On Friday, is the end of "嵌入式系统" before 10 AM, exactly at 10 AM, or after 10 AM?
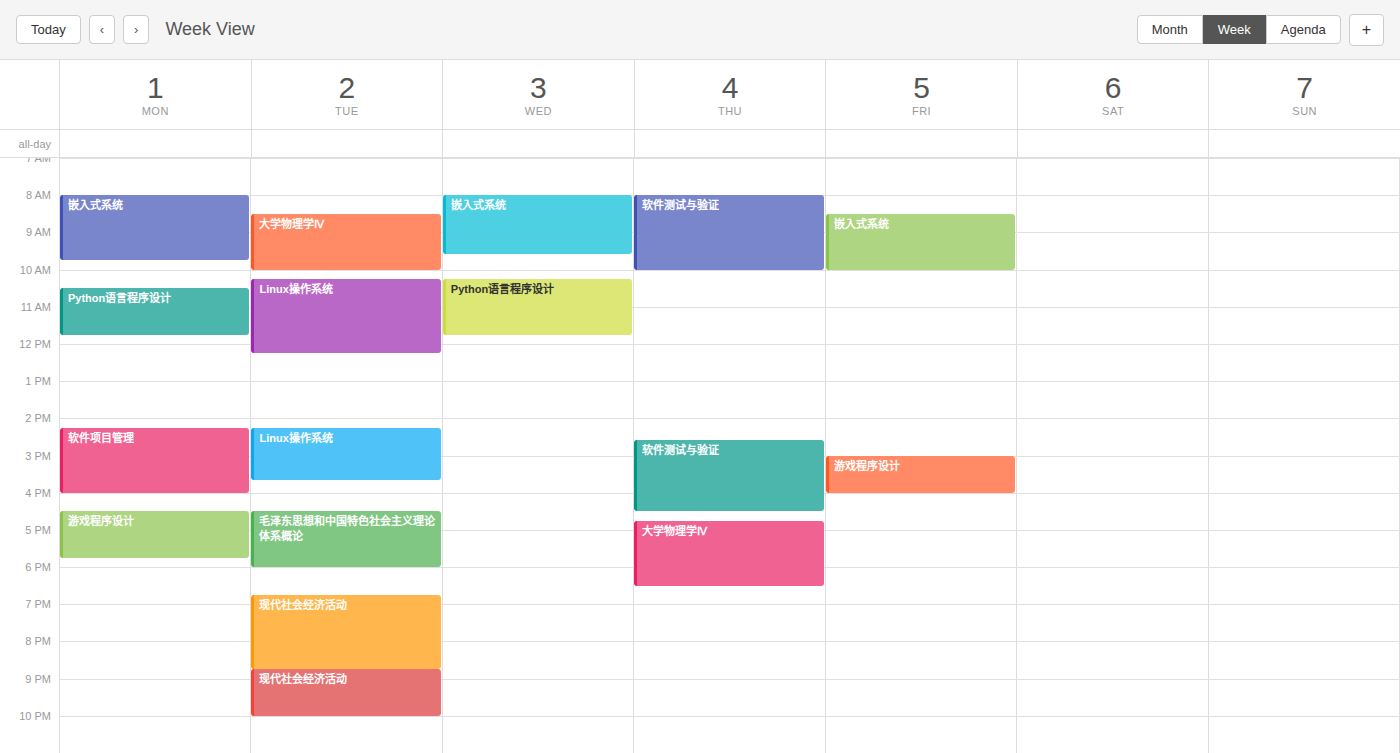
10:00 AM -- exactly at 10 AM, on the 10 AM line.